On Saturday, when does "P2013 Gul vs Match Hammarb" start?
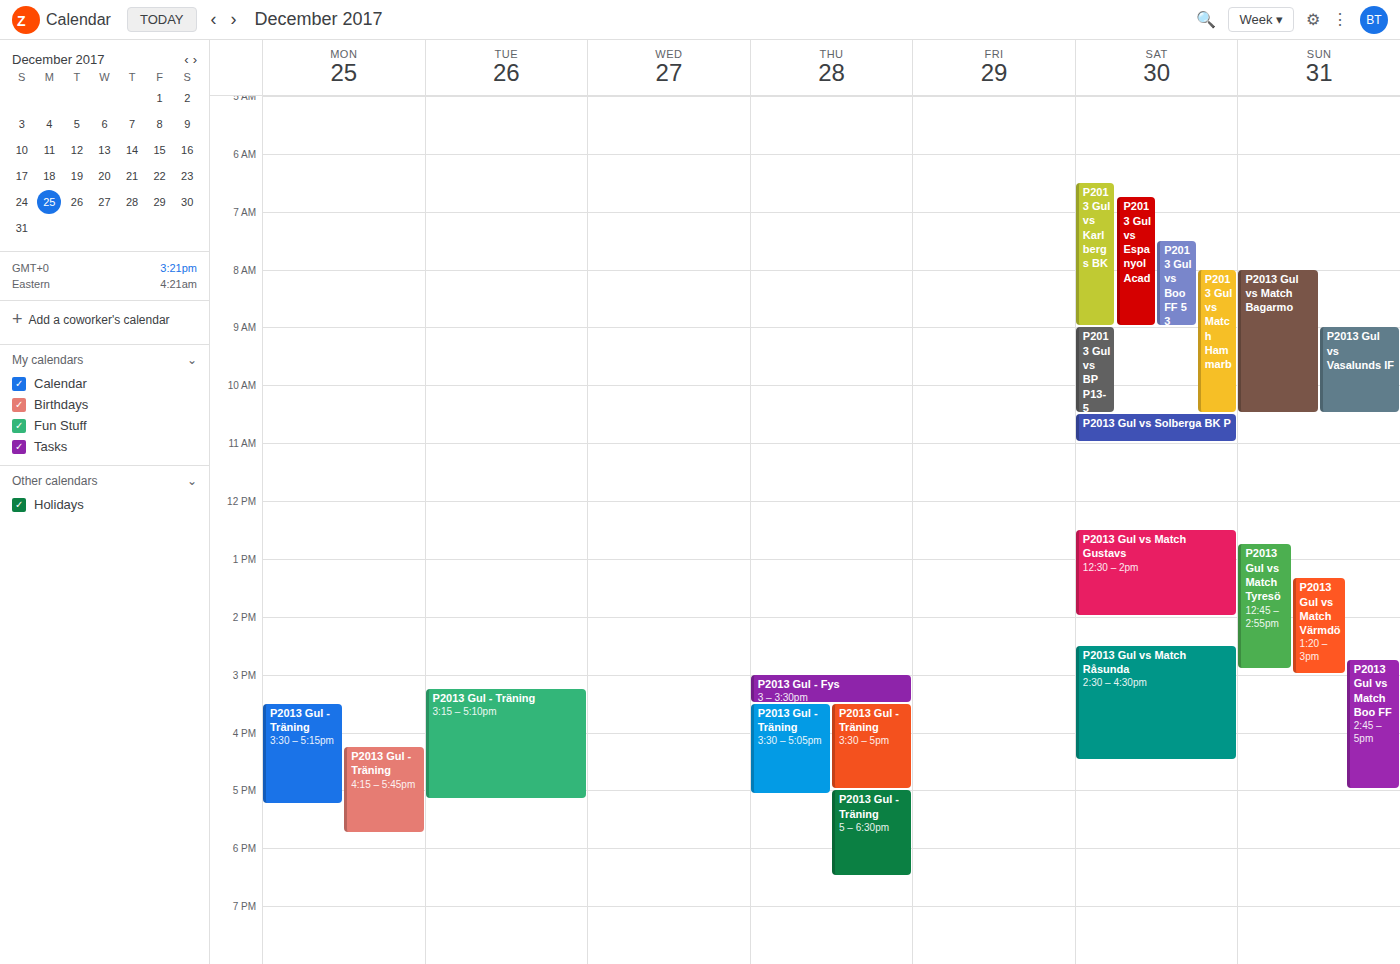
8:00 AM